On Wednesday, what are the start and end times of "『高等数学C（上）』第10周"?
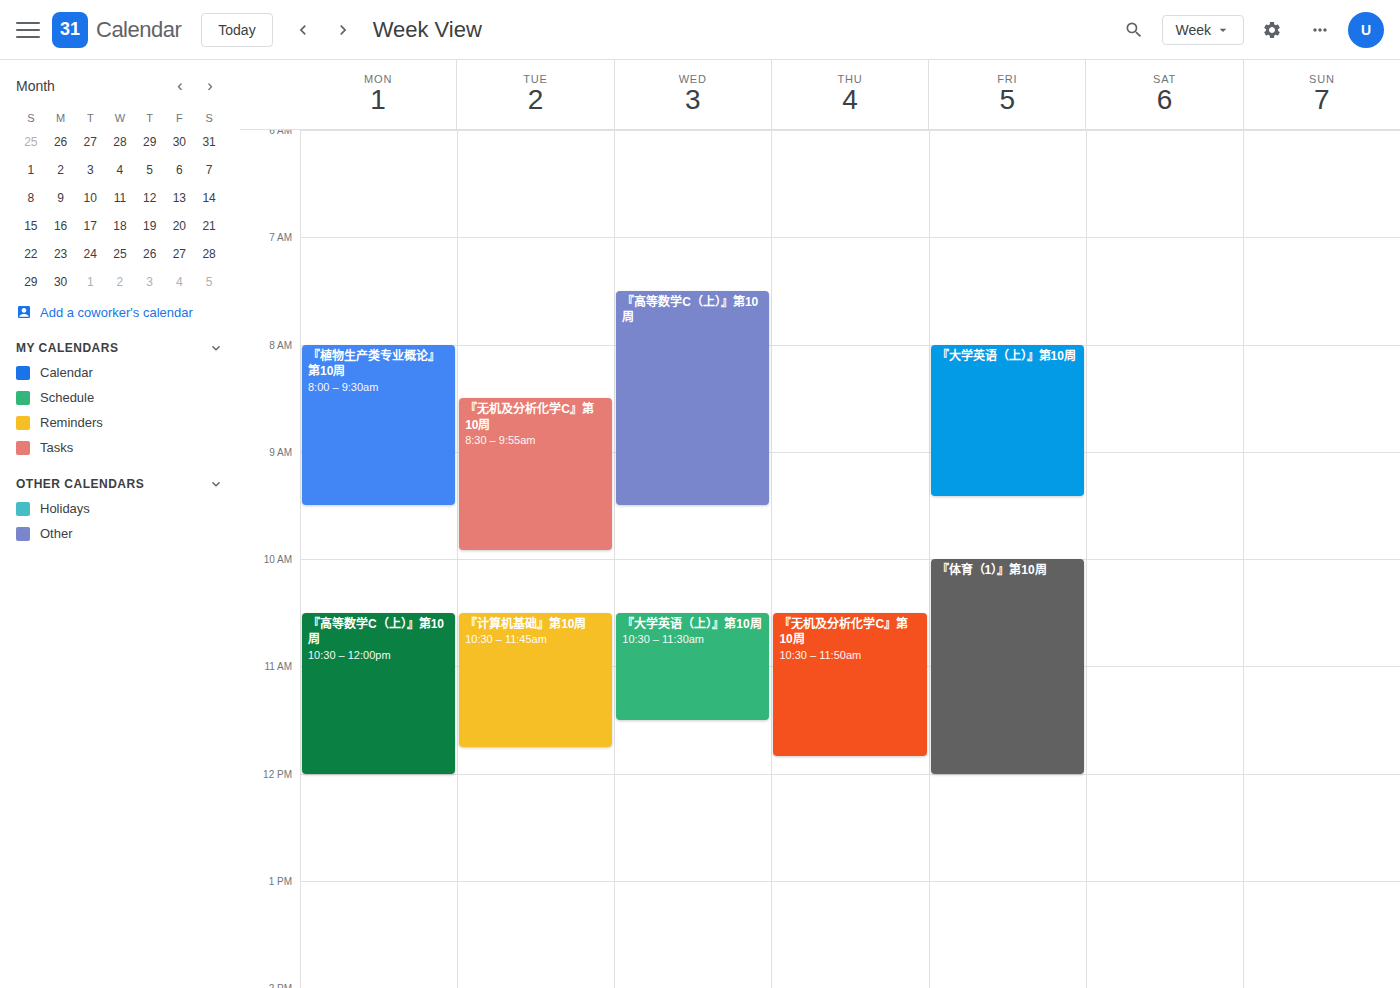
7:30 AM to 9:30 AM